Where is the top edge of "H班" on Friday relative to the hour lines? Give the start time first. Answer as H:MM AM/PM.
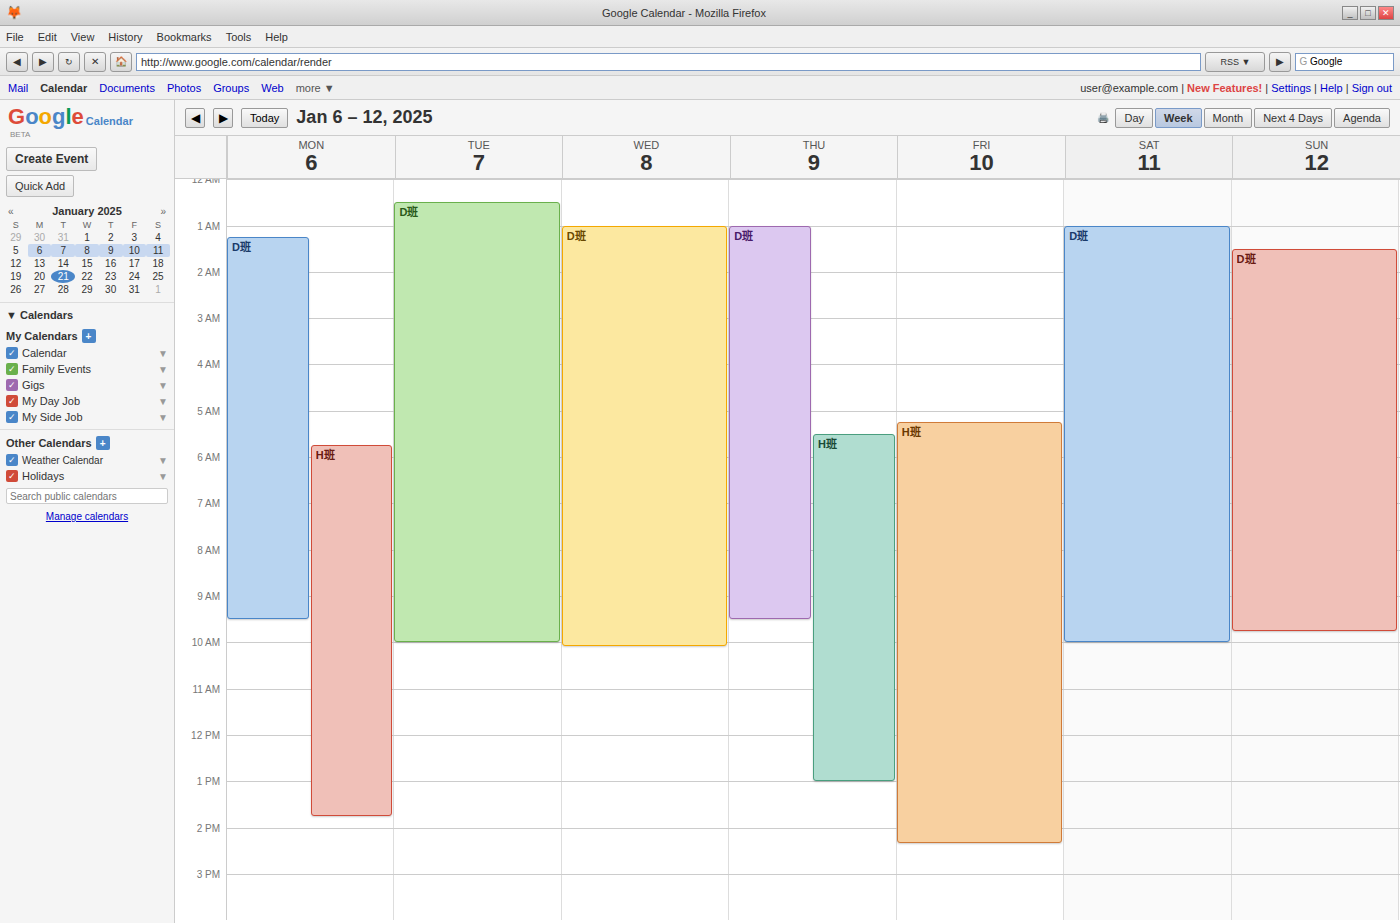
5:15 AM -- neither: a quarter of the way from the 5 AM line to the 6 AM line.